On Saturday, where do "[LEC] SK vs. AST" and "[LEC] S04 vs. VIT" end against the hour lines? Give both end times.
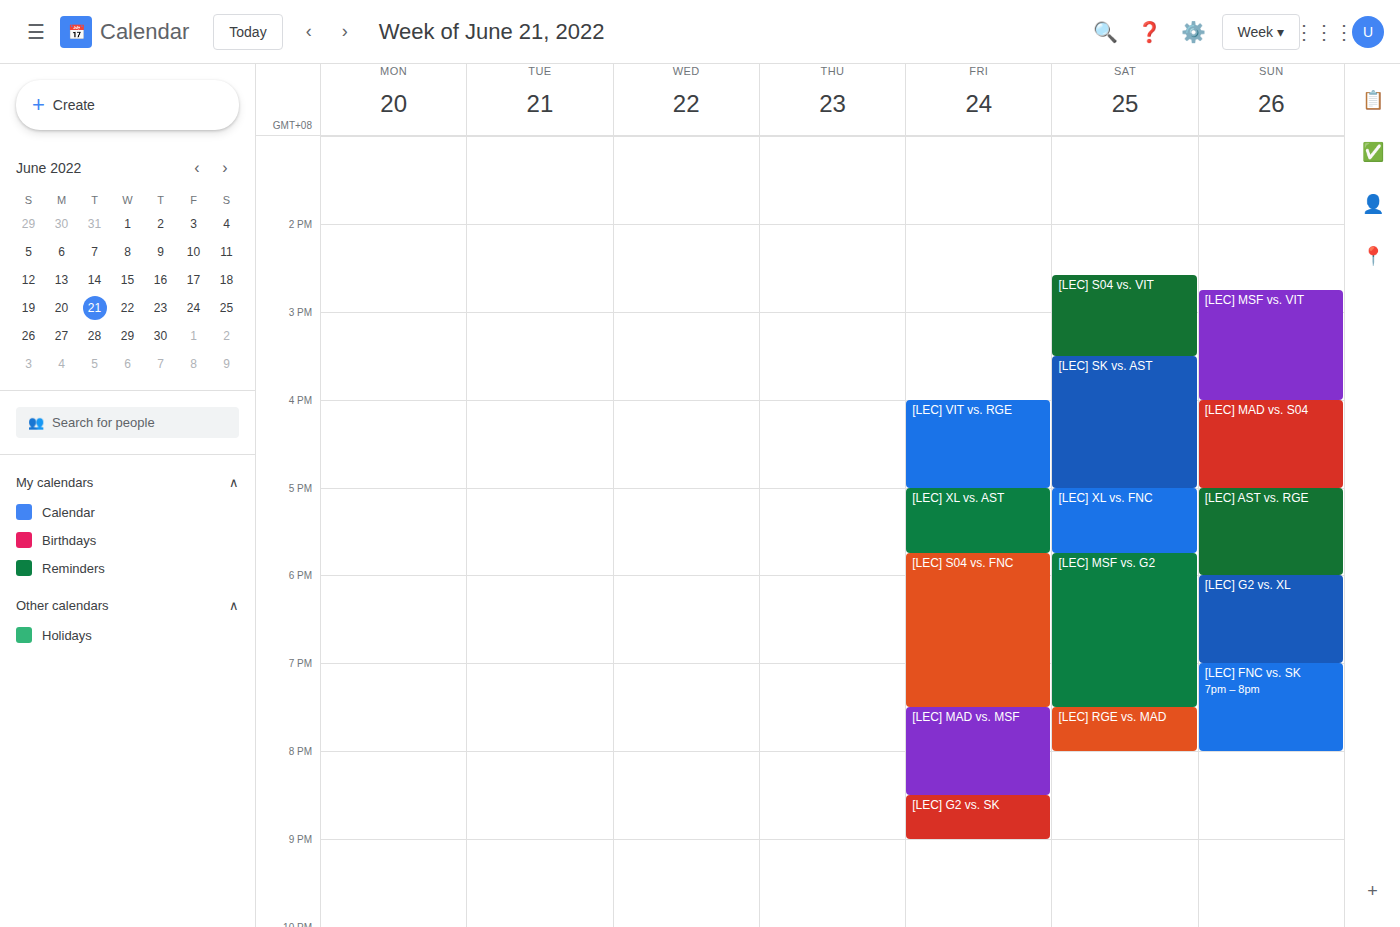
"[LEC] SK vs. AST": 5:00 PM, exactly on the 5 PM line. "[LEC] S04 vs. VIT": 3:30 PM, halfway between the 3 PM and 4 PM lines.